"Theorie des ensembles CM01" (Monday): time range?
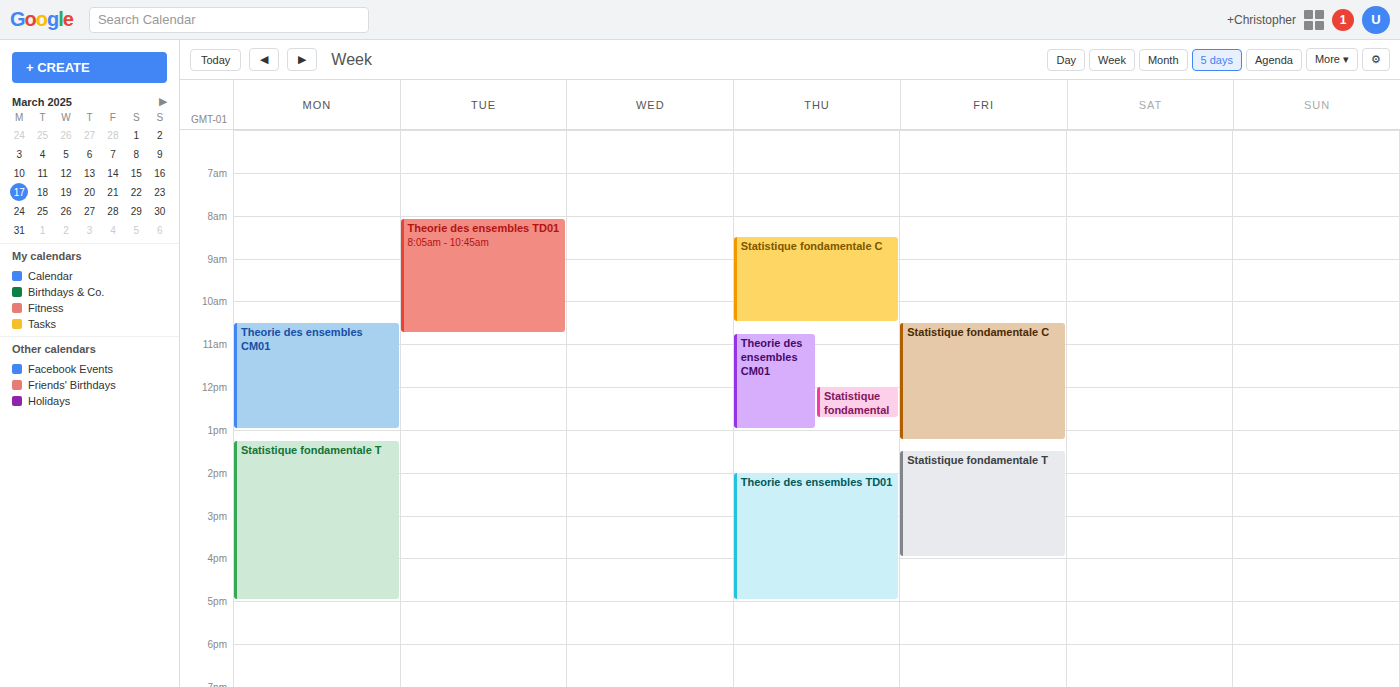
10:30 AM to 1:00 PM